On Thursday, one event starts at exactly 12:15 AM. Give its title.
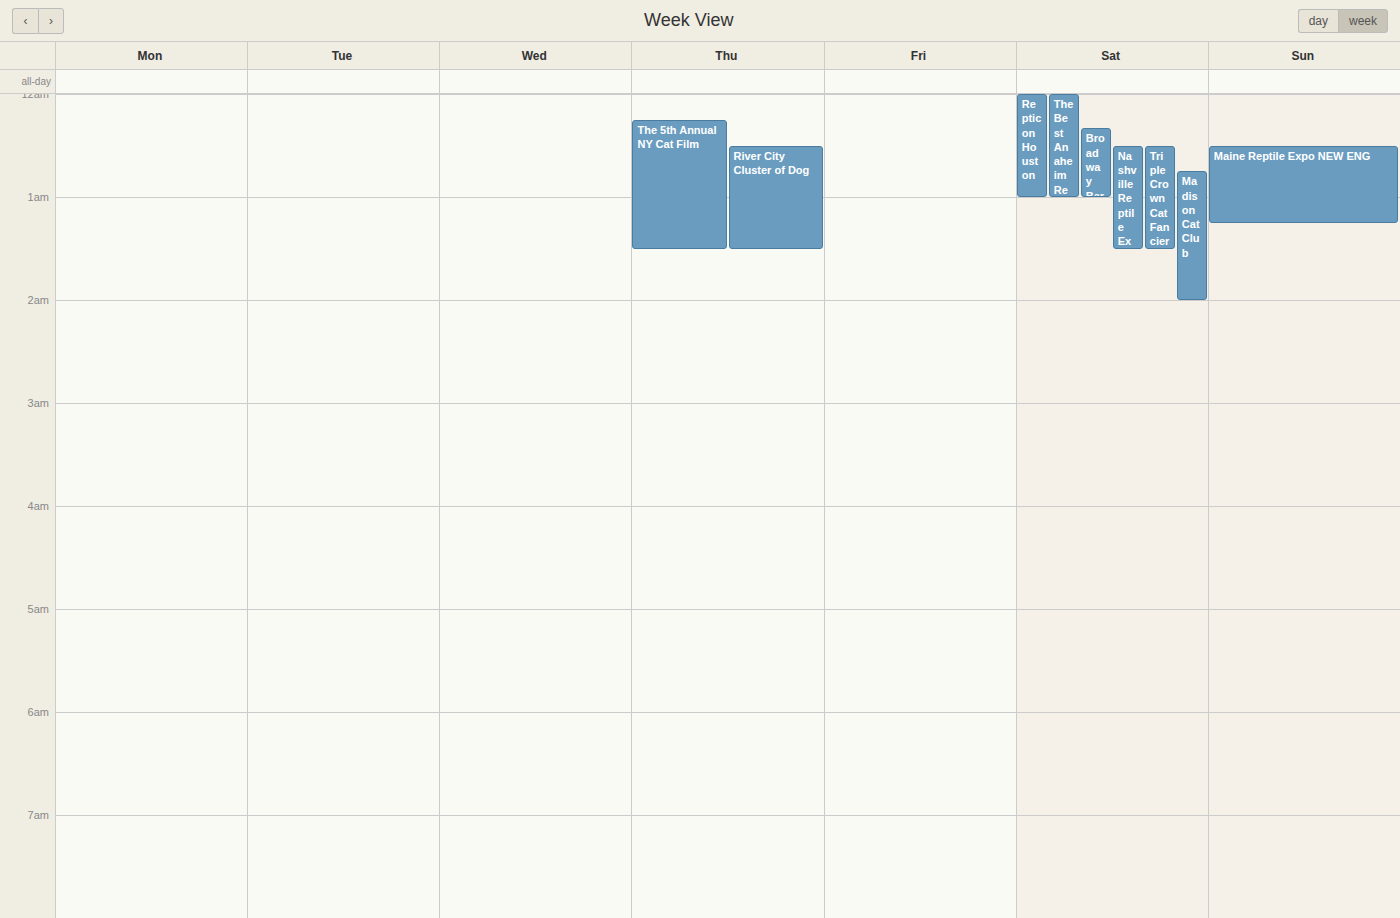
"The 5th Annual NY Cat Film"